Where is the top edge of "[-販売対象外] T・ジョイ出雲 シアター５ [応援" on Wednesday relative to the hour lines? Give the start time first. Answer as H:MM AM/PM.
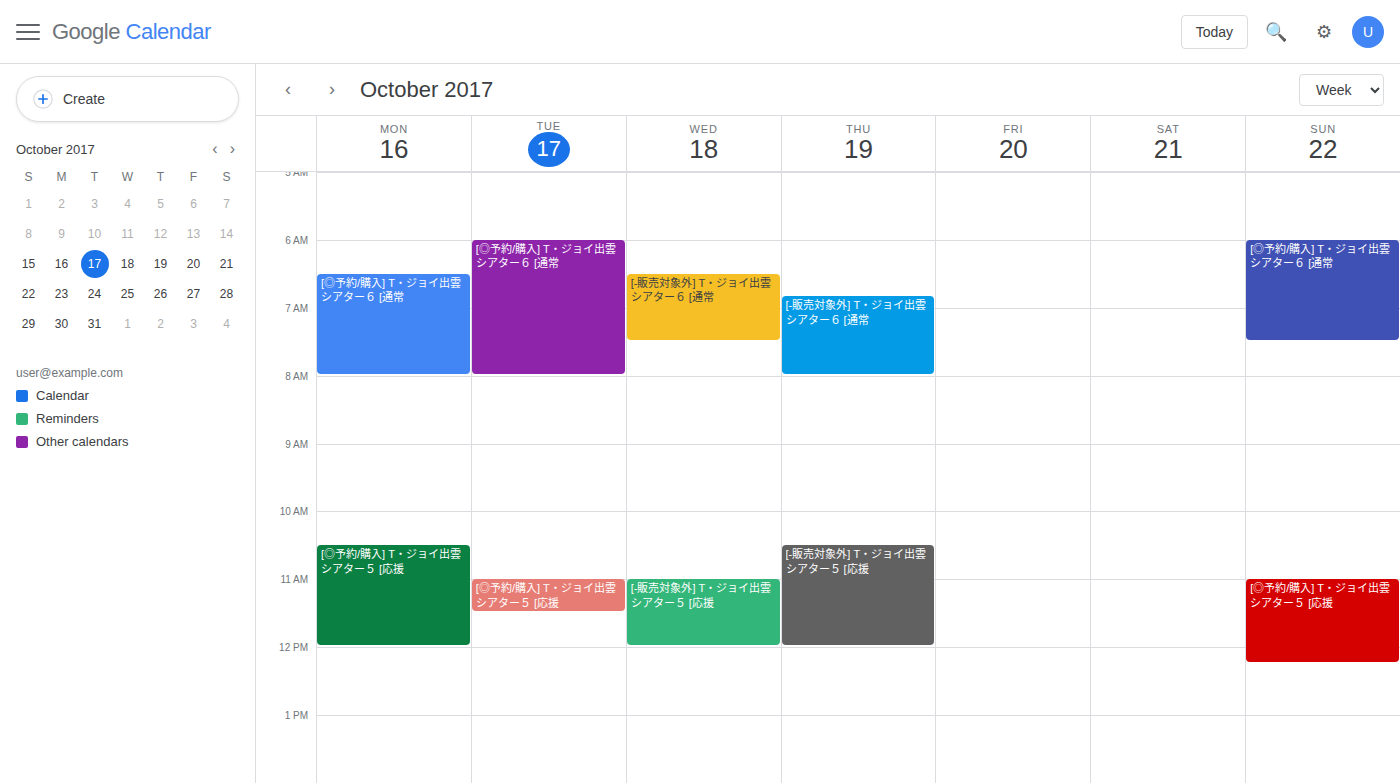
11:00 AM -- exactly on the 11 AM line.